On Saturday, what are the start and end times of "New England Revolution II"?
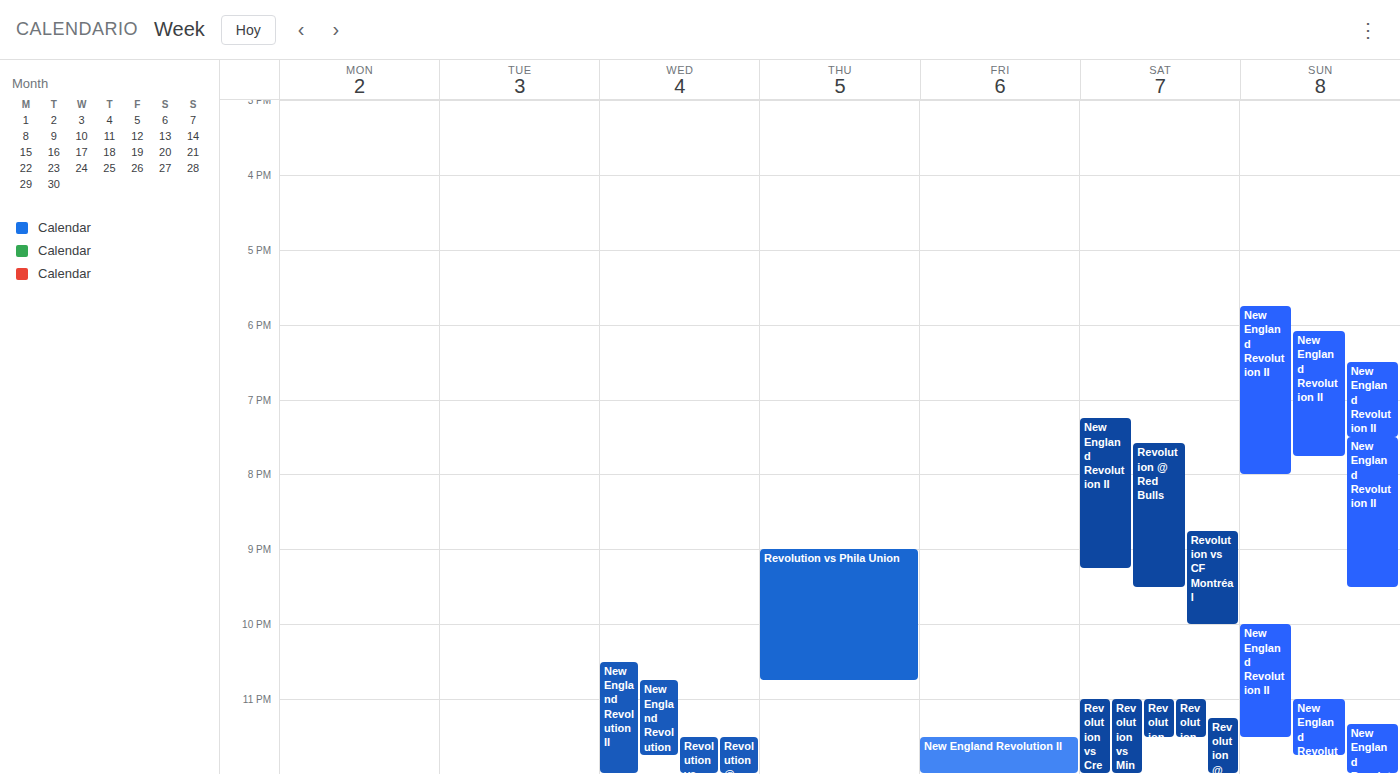
7:15 PM to 9:15 PM